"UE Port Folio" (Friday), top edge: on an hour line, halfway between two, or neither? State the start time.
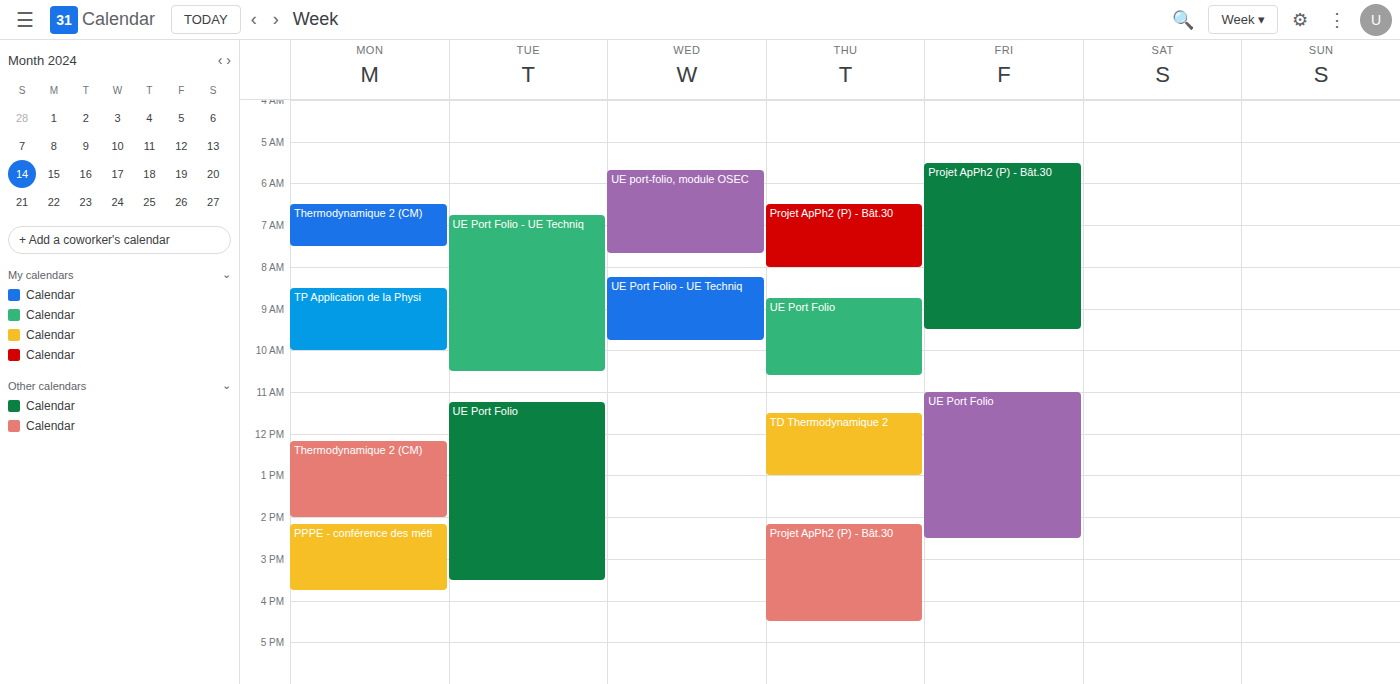
11:00 AM -- exactly on the 11 AM line.